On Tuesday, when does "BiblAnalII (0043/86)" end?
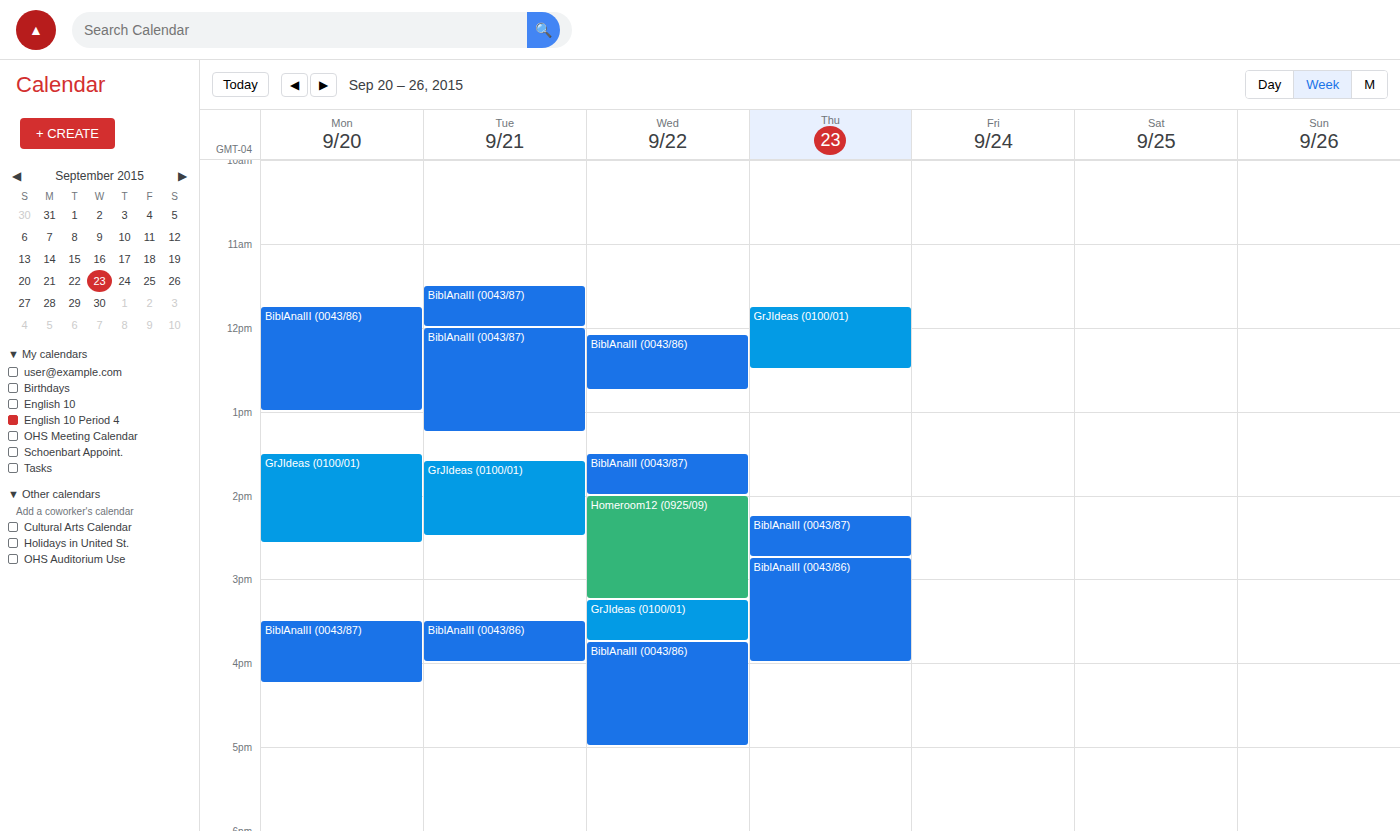
4:00 PM